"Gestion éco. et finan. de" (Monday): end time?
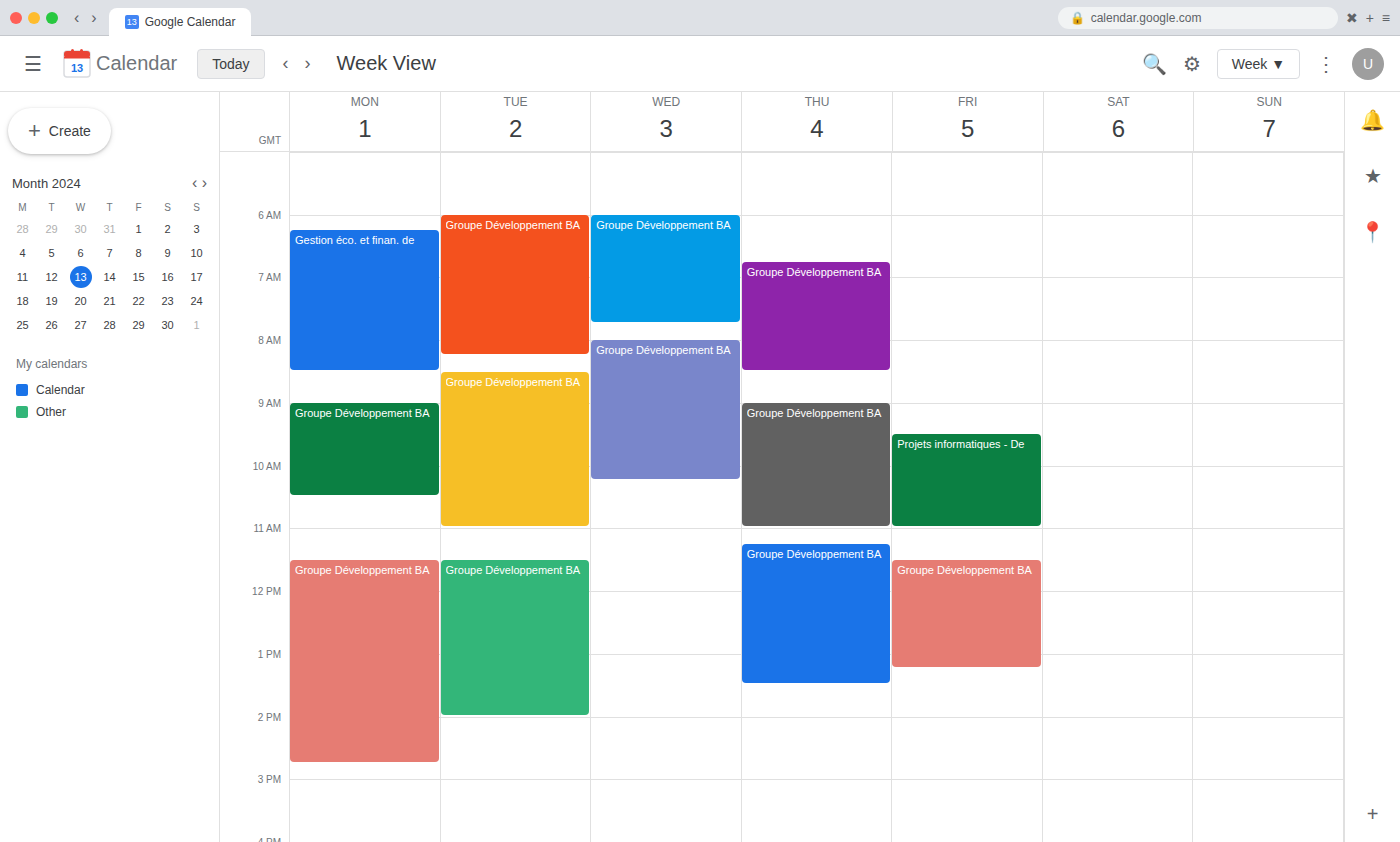
8:30 AM